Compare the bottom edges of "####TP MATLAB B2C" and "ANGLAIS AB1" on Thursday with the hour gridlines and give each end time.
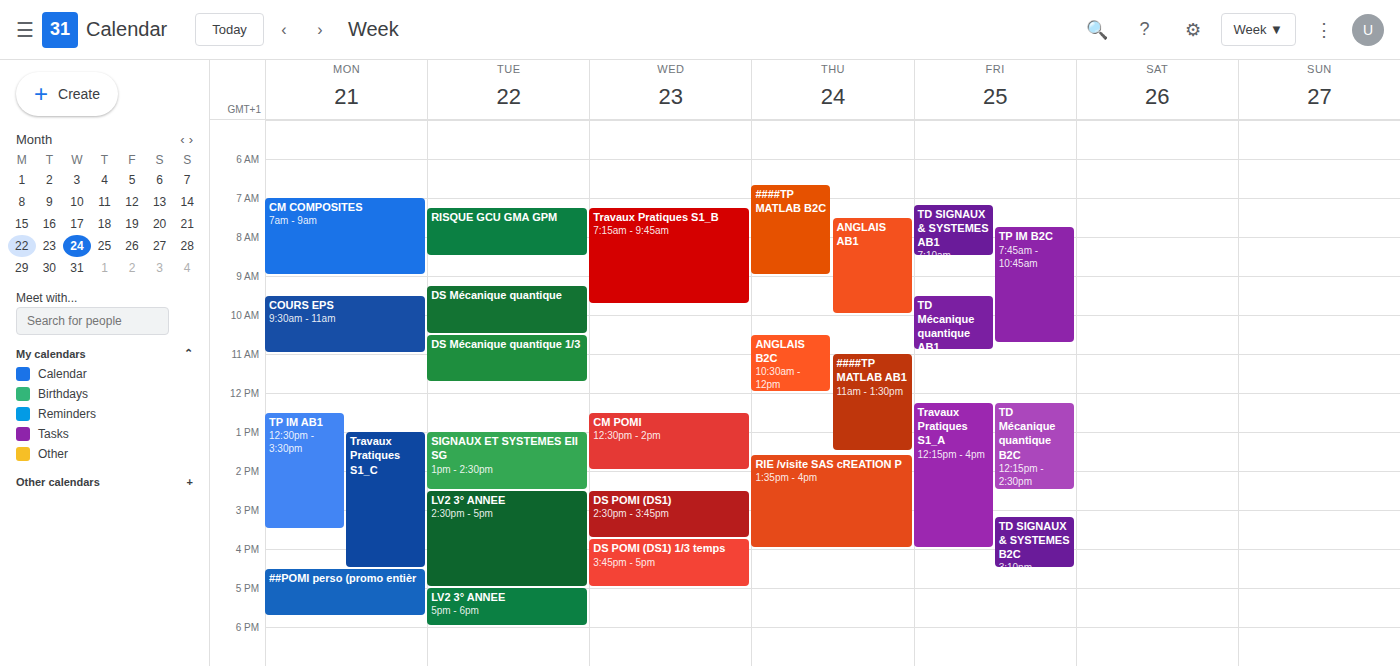
"####TP MATLAB B2C": 9:00 AM, exactly on the 9 AM line. "ANGLAIS AB1": 10:00 AM, exactly on the 10 AM line.